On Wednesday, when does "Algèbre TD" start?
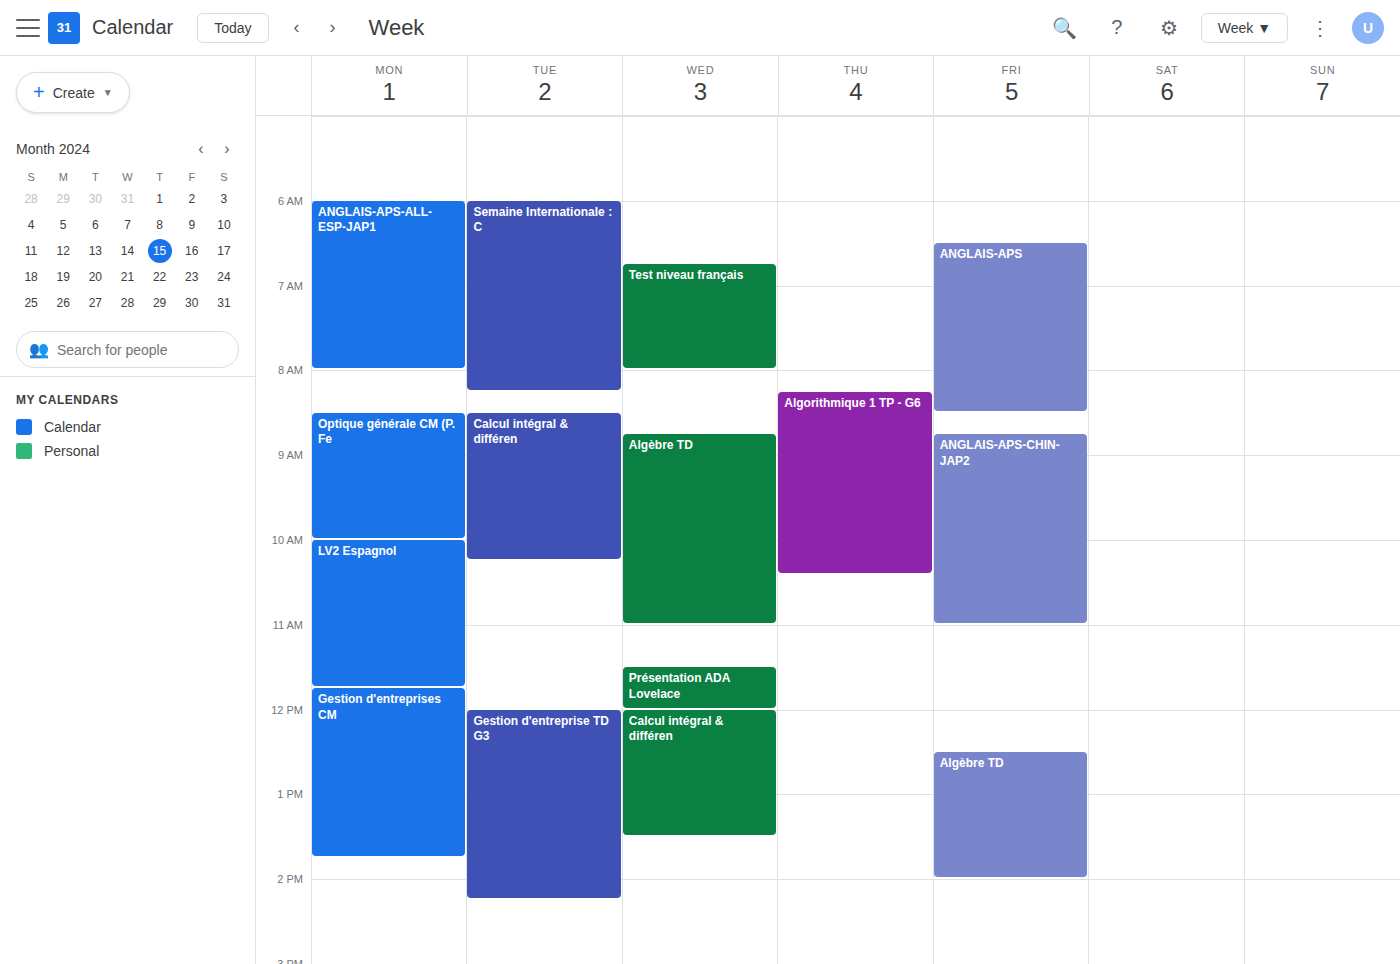
08:45